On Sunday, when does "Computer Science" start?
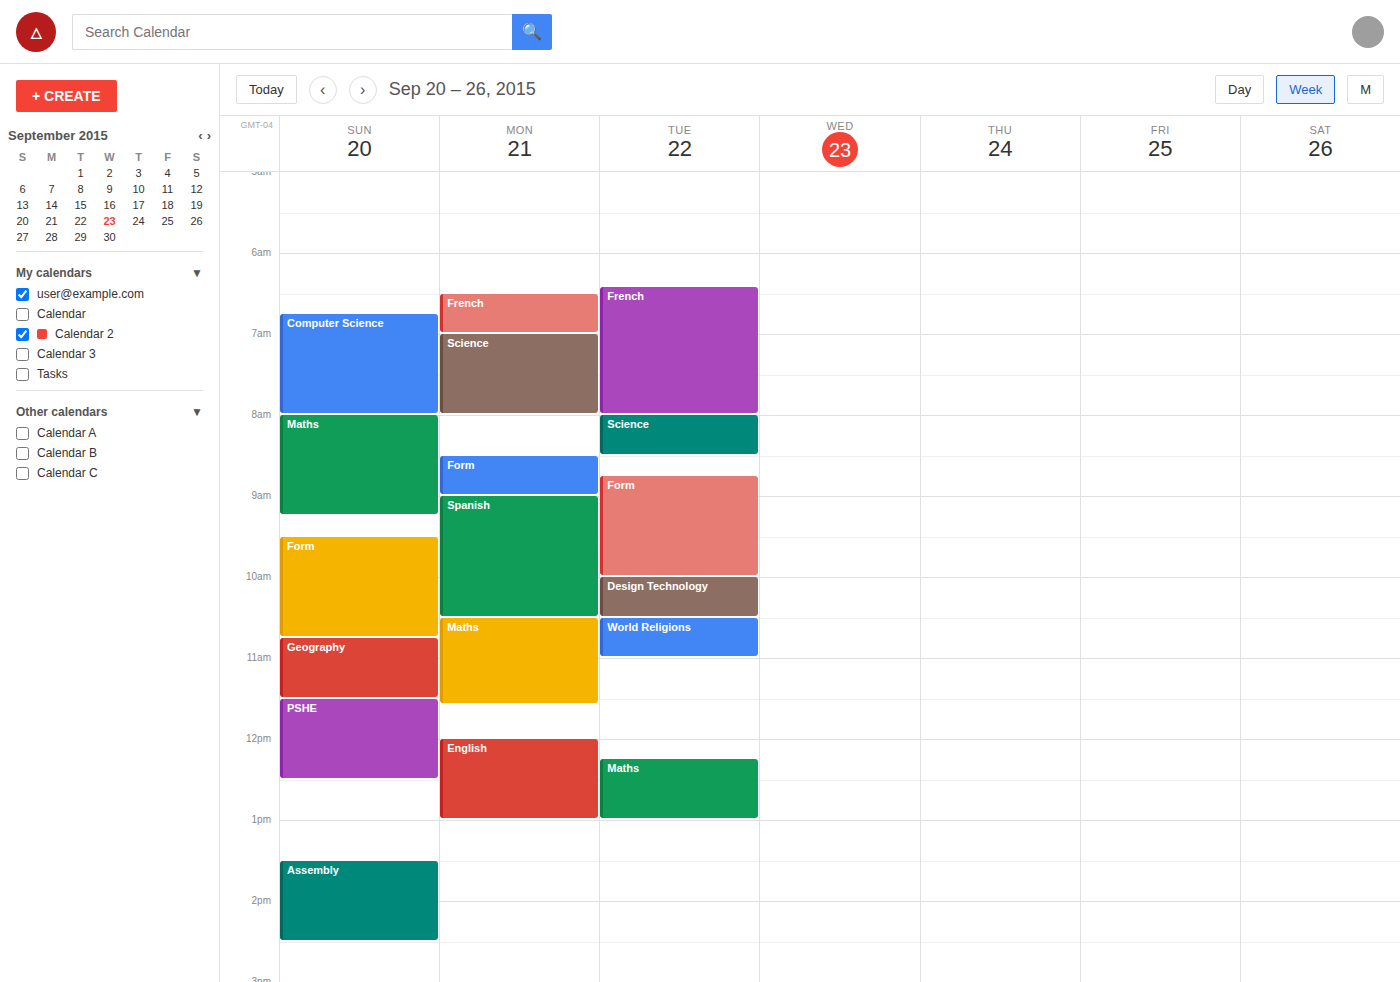
06:45